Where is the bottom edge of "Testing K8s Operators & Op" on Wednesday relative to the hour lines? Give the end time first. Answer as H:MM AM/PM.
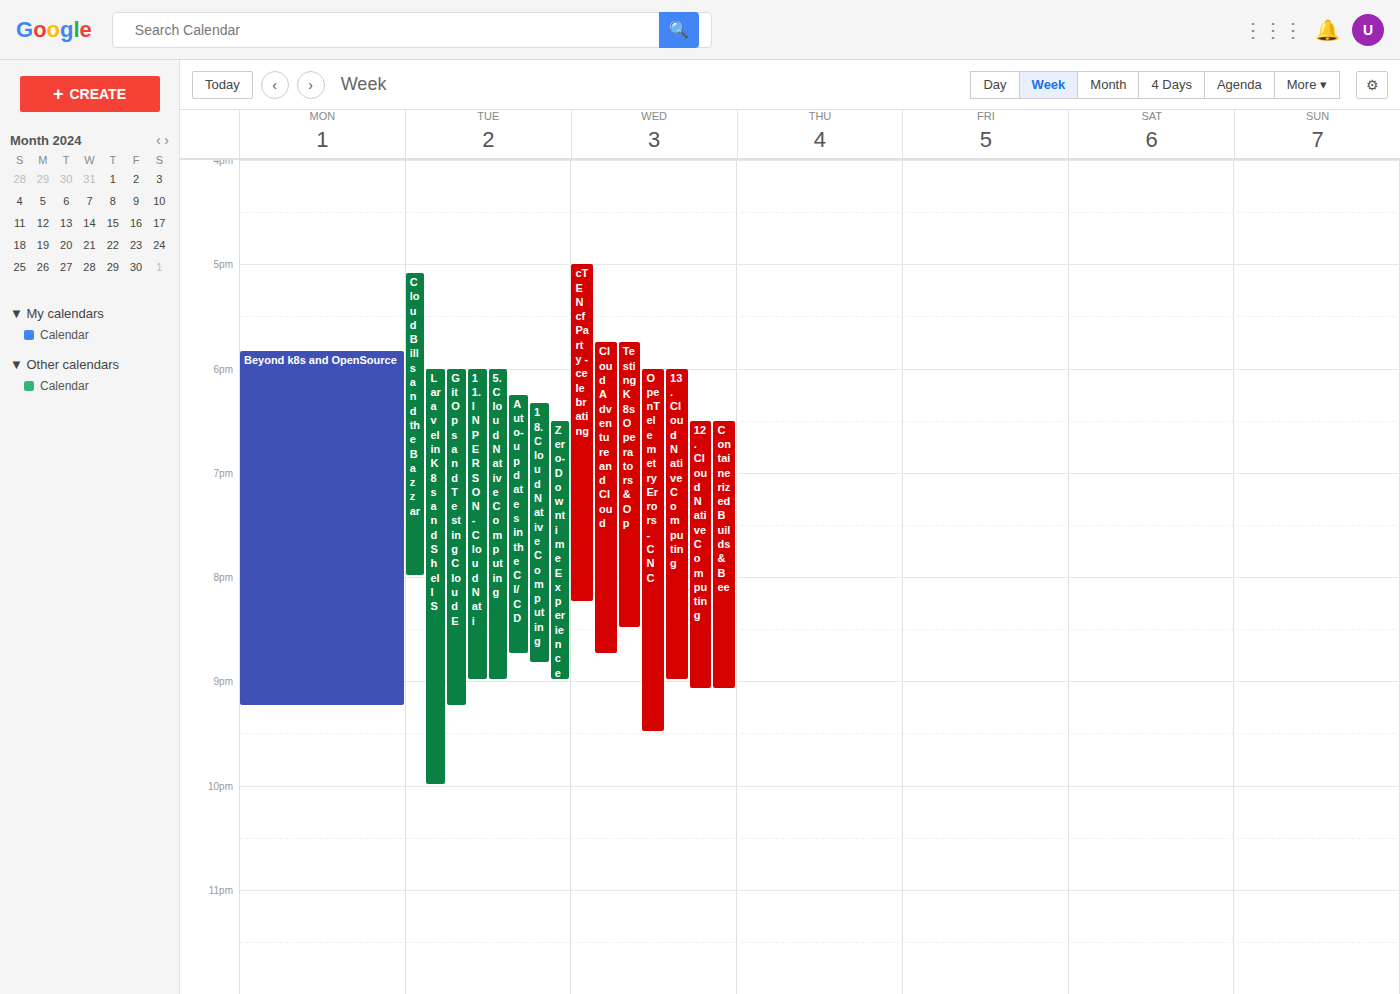
8:30 PM -- halfway between the 8 PM and 9 PM lines.